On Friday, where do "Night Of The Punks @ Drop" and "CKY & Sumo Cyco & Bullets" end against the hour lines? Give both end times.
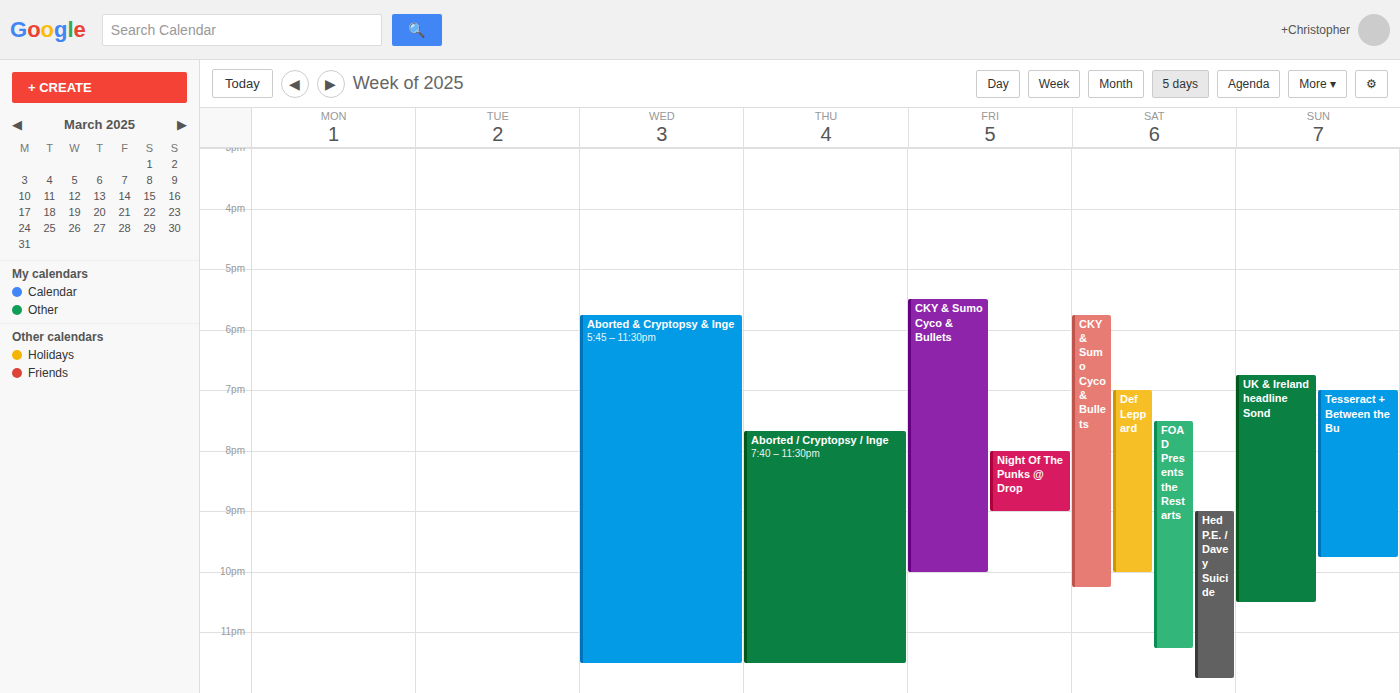
"Night Of The Punks @ Drop": 21:00, exactly on the 21:00 line. "CKY & Sumo Cyco & Bullets": 22:00, exactly on the 22:00 line.